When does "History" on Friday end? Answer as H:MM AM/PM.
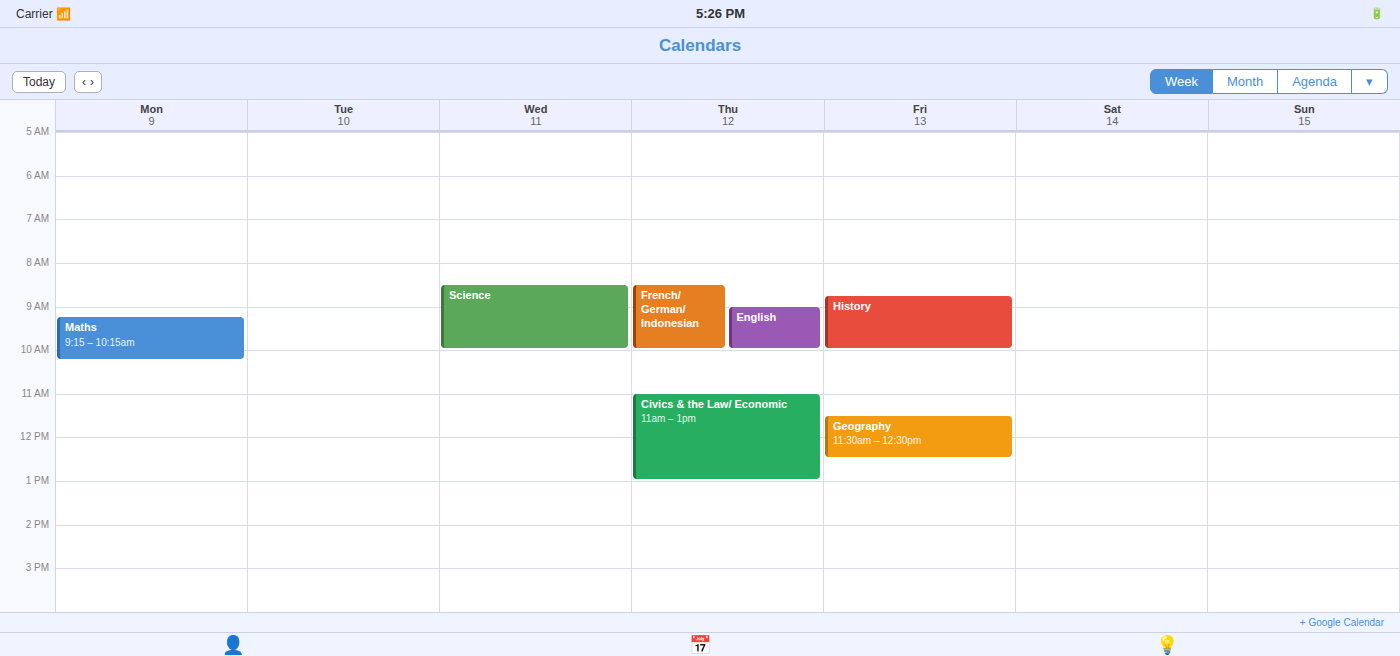
10:00 AM